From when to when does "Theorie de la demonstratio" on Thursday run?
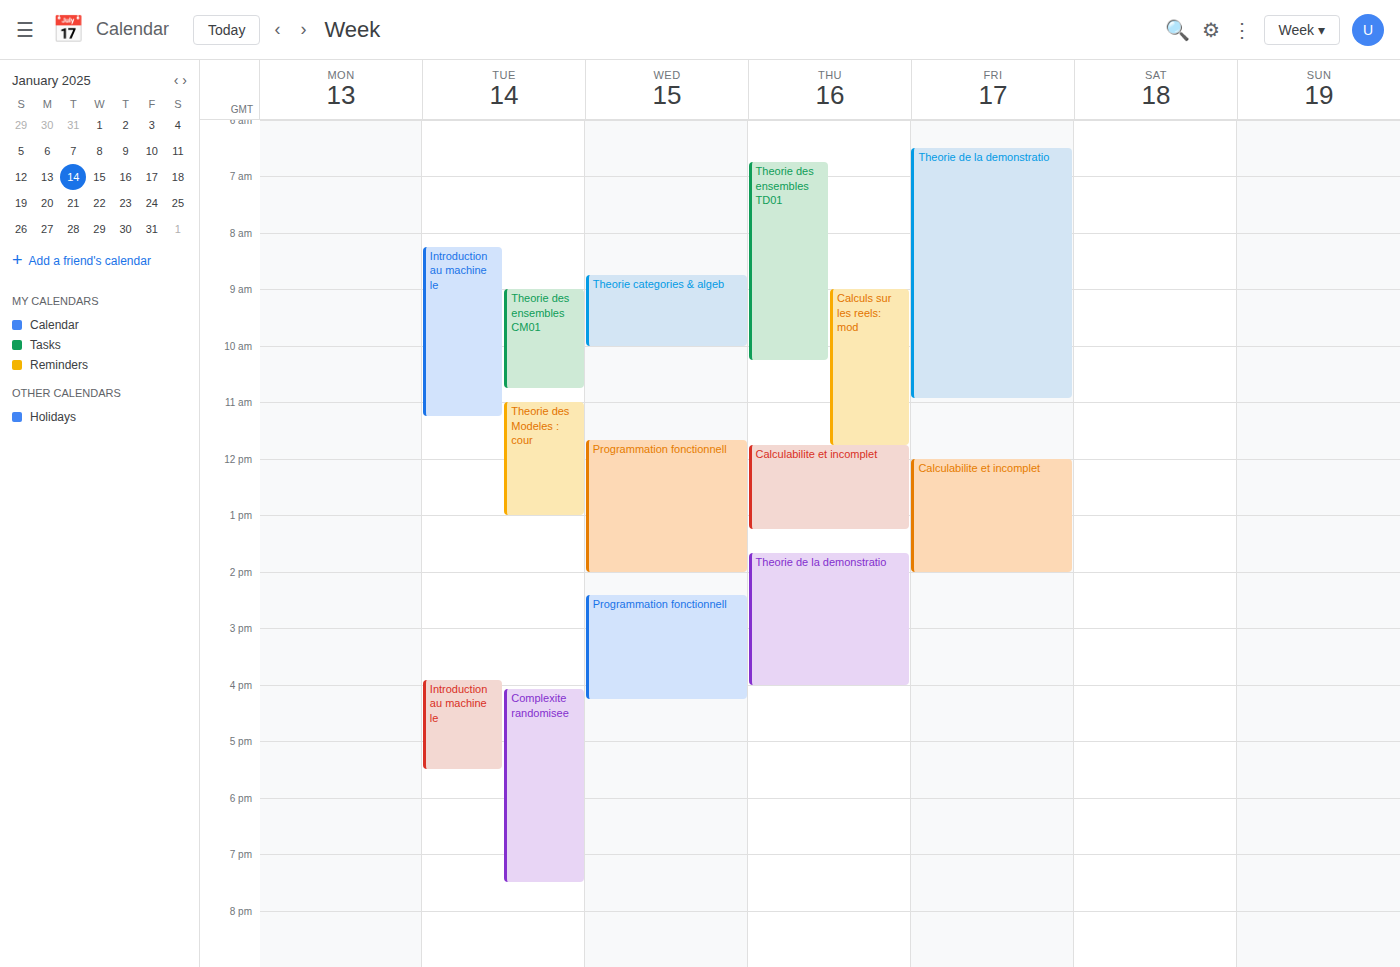
1:40 PM to 4:00 PM